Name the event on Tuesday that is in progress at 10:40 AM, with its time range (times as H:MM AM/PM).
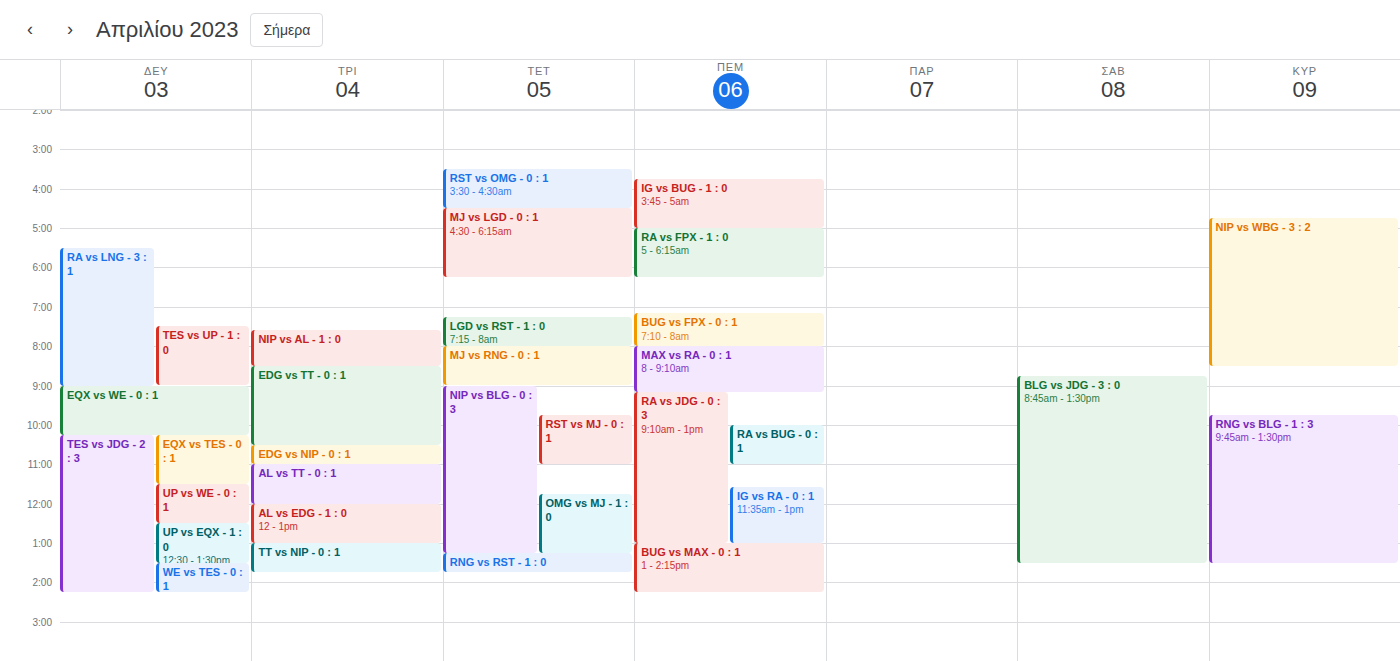
"EDG vs NIP - 0 : 1", 10:30 AM to 11:00 AM